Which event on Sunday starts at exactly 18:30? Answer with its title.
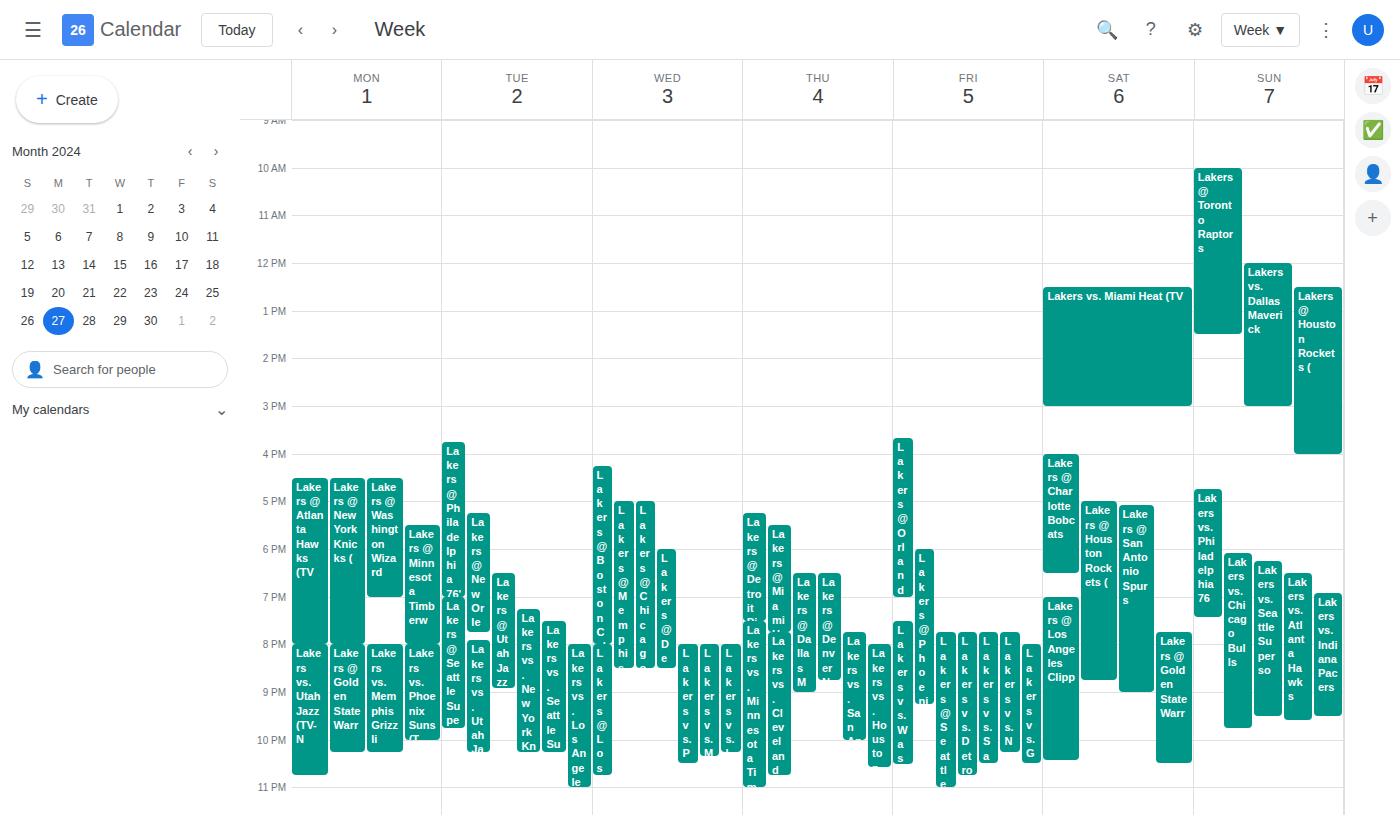
"Lakers vs. Atlanta Hawks"